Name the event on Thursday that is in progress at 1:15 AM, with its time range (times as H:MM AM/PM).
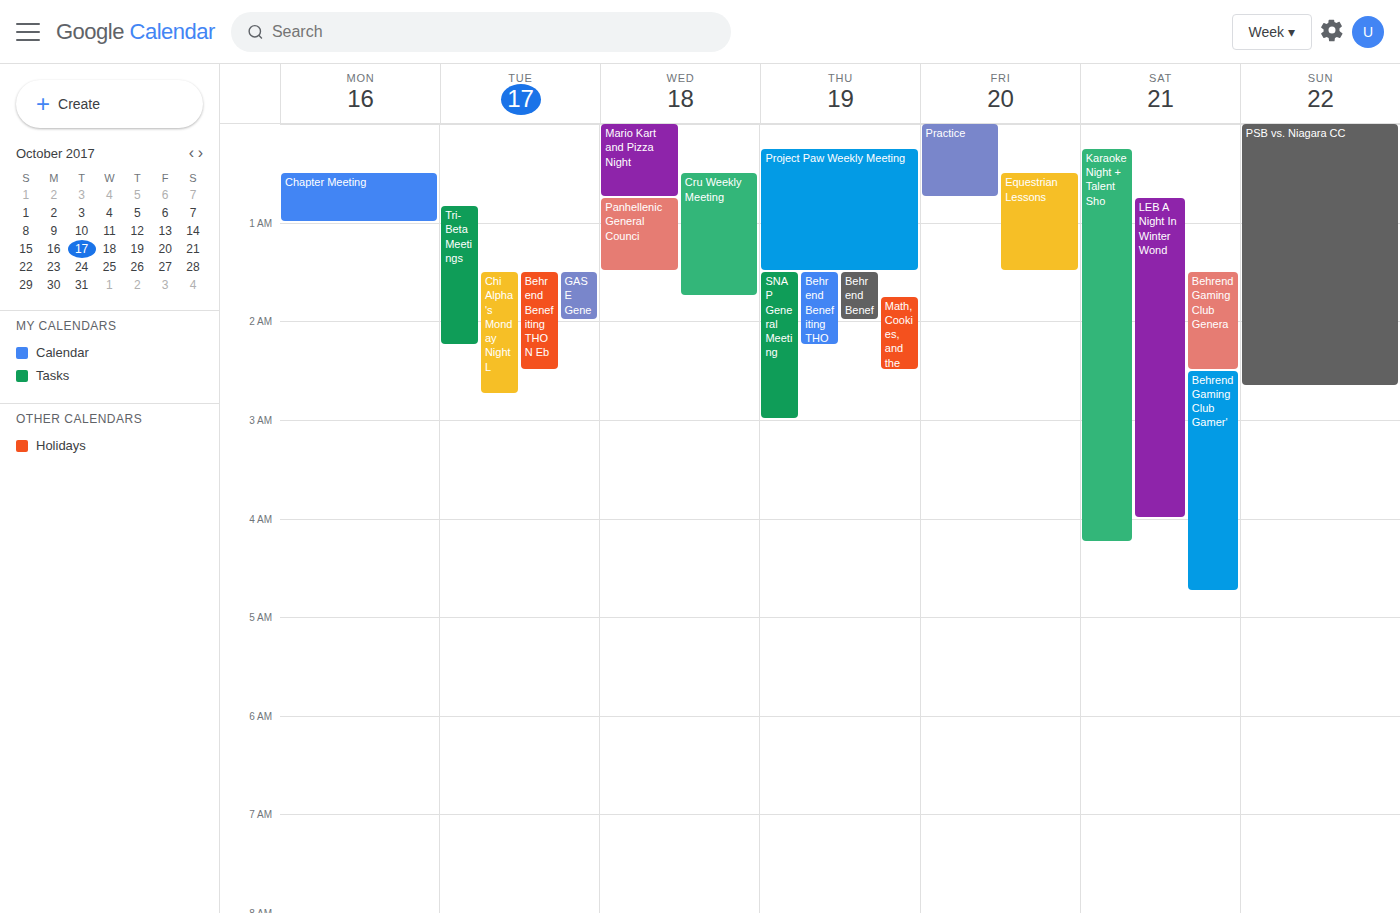
"Project Paw Weekly Meeting", 12:15 AM to 1:30 AM